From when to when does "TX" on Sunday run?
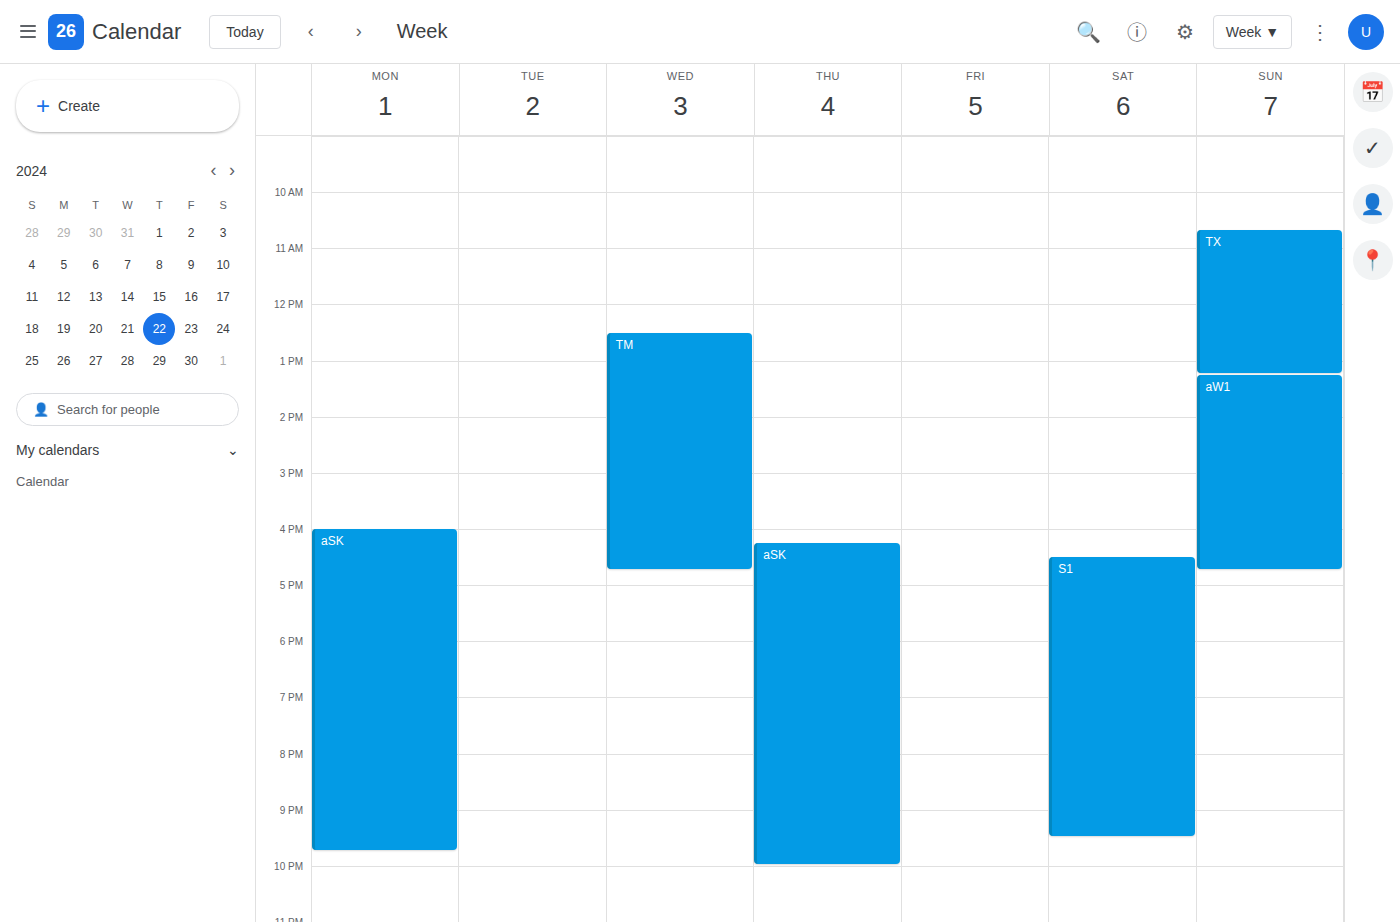
10:40 AM to 1:15 PM